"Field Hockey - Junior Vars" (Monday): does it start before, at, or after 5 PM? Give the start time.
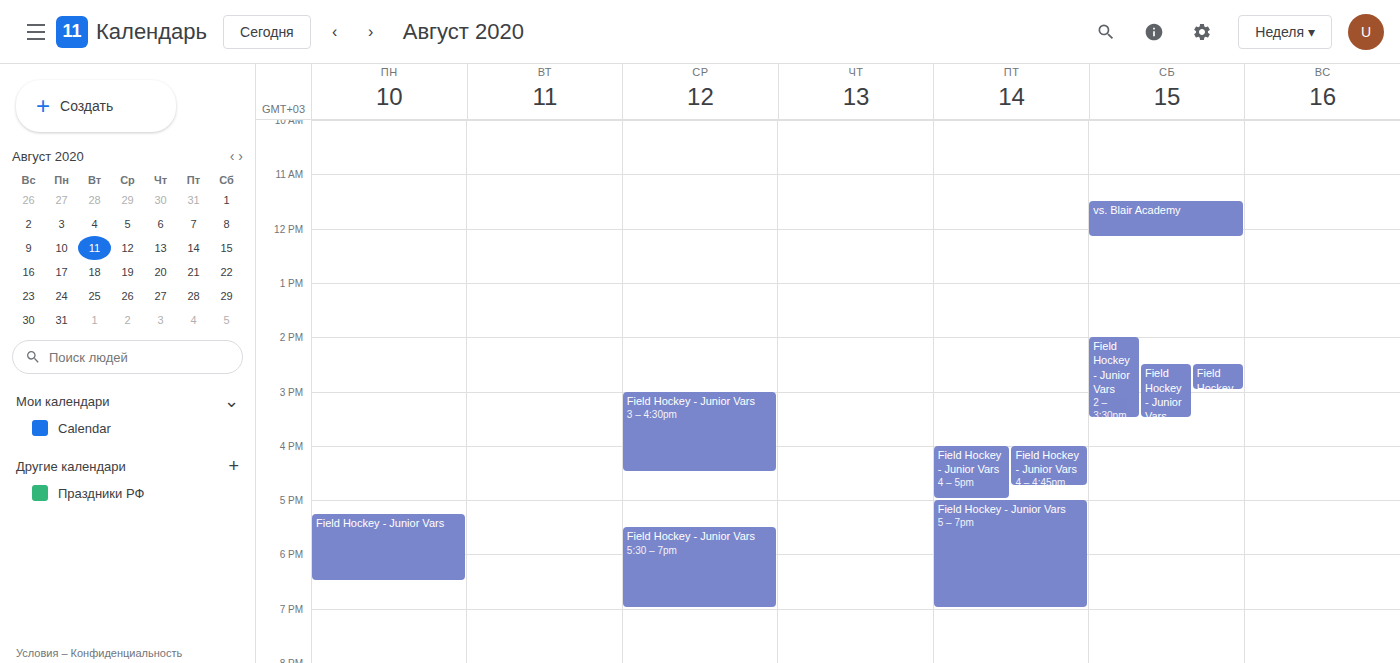
5:15 PM -- after 5 PM, 15 minutes below the 5 PM line.